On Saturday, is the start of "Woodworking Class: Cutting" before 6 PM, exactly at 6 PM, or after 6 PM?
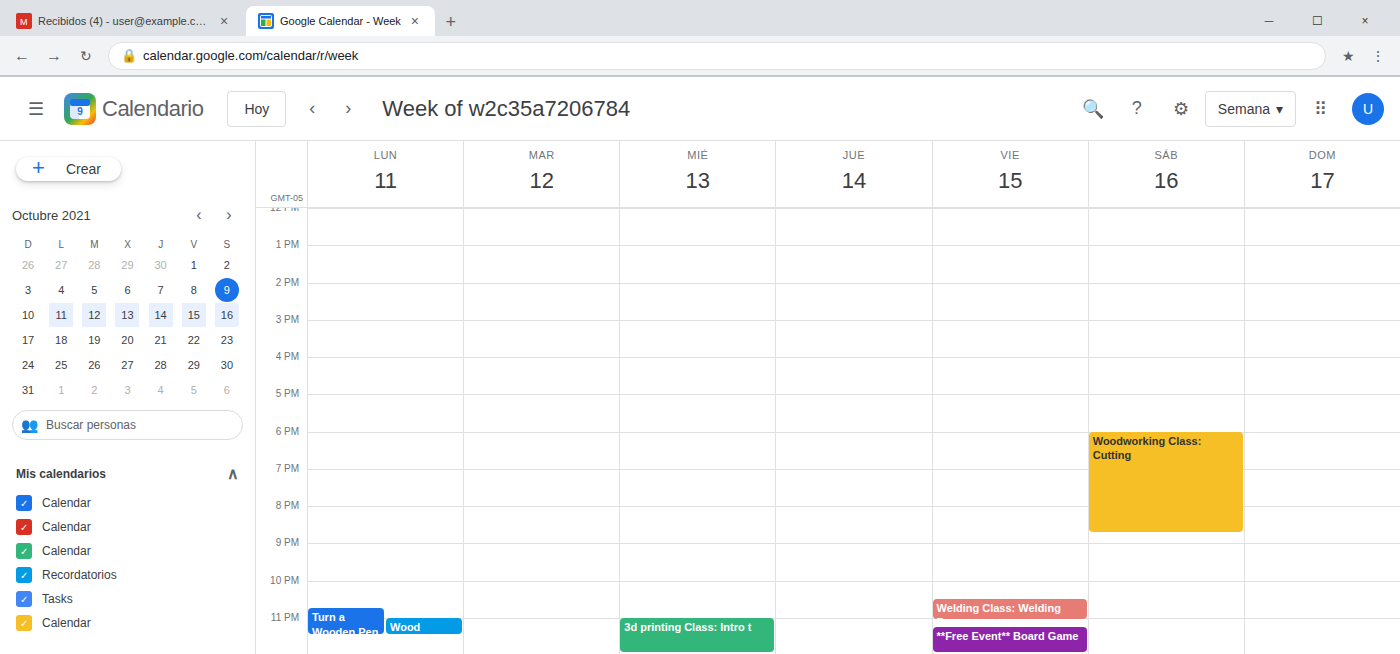
6:00 PM -- exactly at 6 PM, on the 6 PM line.